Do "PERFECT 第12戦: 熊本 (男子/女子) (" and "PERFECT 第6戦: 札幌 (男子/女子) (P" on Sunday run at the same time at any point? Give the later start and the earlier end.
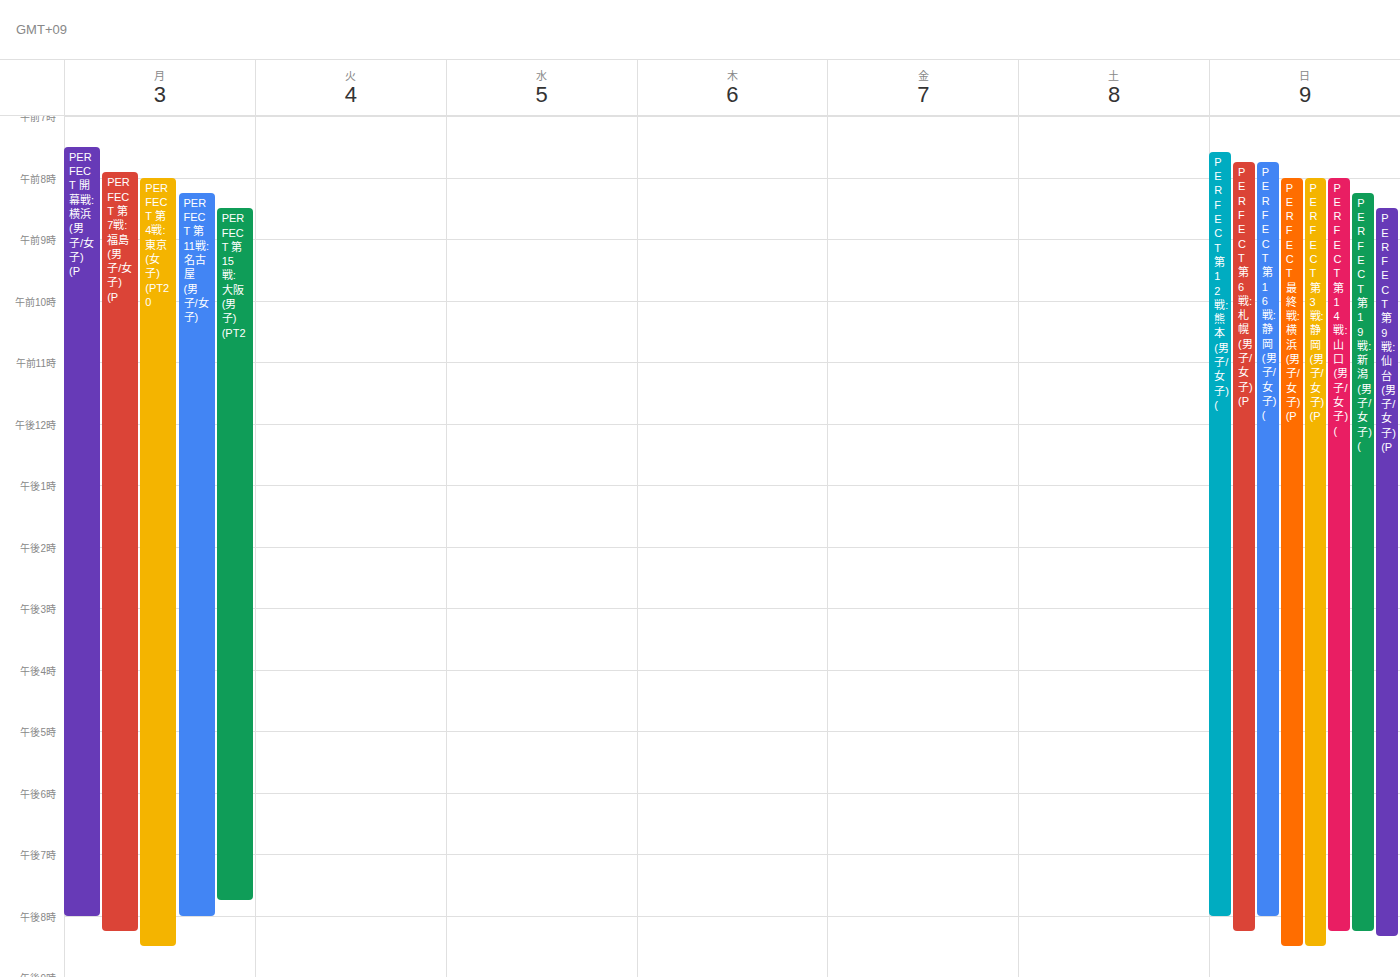
"PERFECT 第6戦: 札幌 (男子/女子) (P" starts at 7:45 AM, before "PERFECT 第12戦: 熊本 (男子/女子) (" ends at 8:00 PM -- they overlap.